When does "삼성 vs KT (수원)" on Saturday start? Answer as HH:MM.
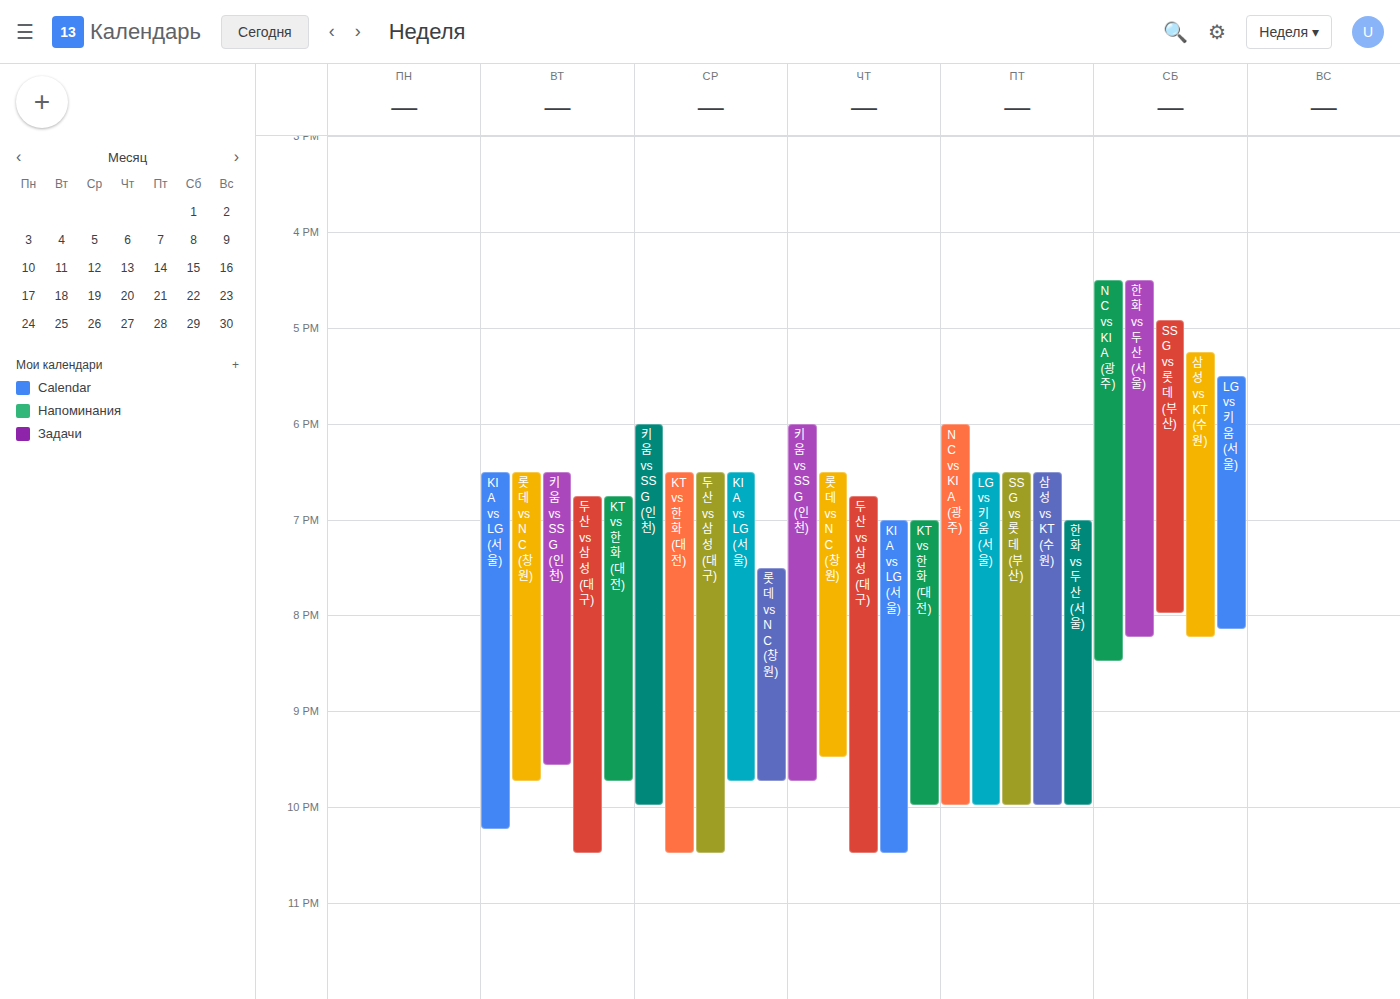
17:15